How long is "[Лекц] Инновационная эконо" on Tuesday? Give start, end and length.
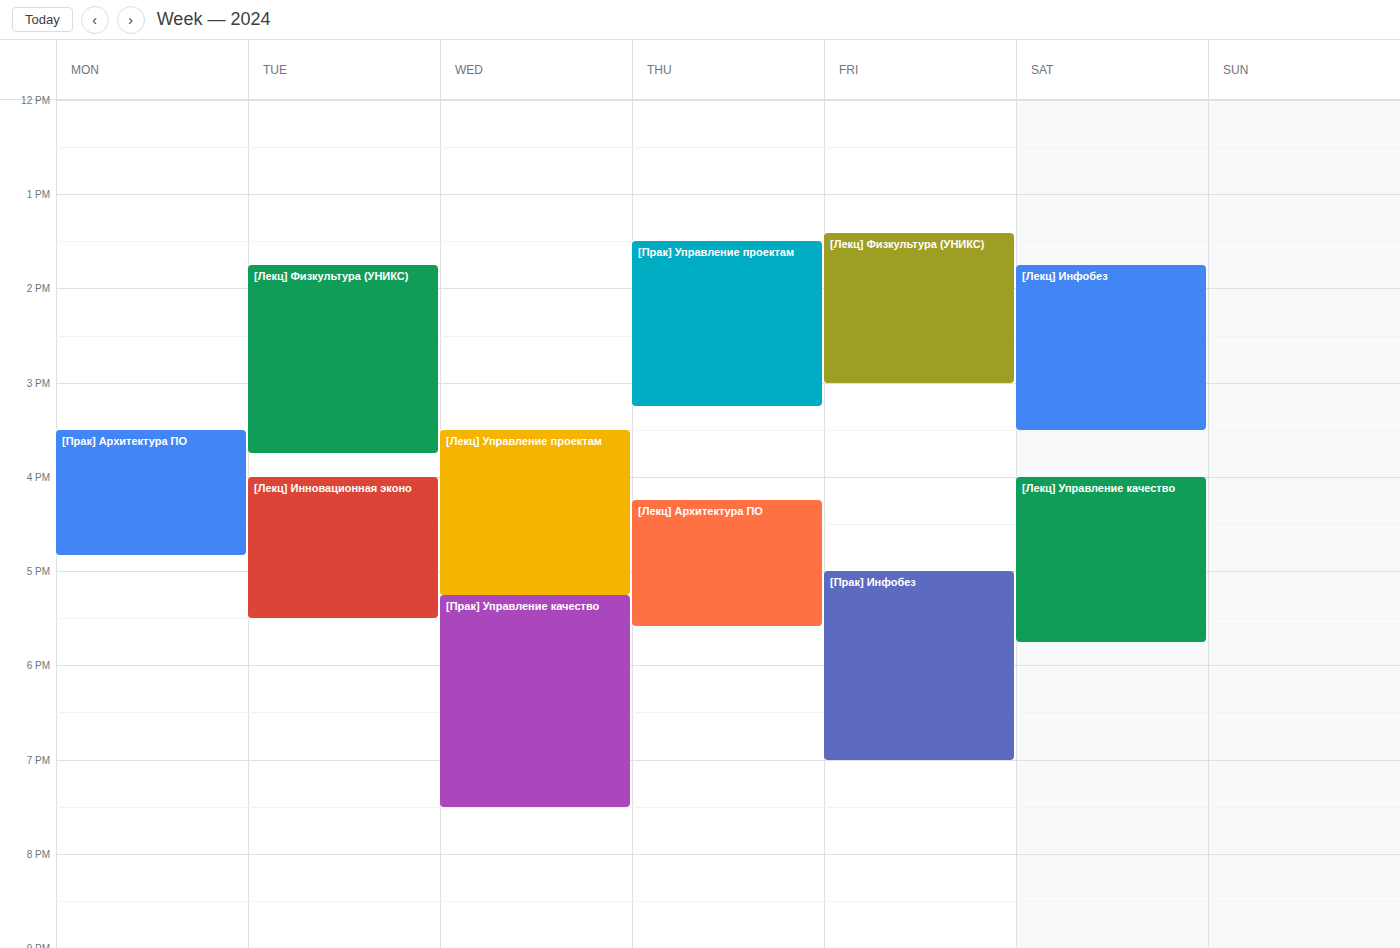
4:00 PM to 5:30 PM, 1 hour 30 minutes